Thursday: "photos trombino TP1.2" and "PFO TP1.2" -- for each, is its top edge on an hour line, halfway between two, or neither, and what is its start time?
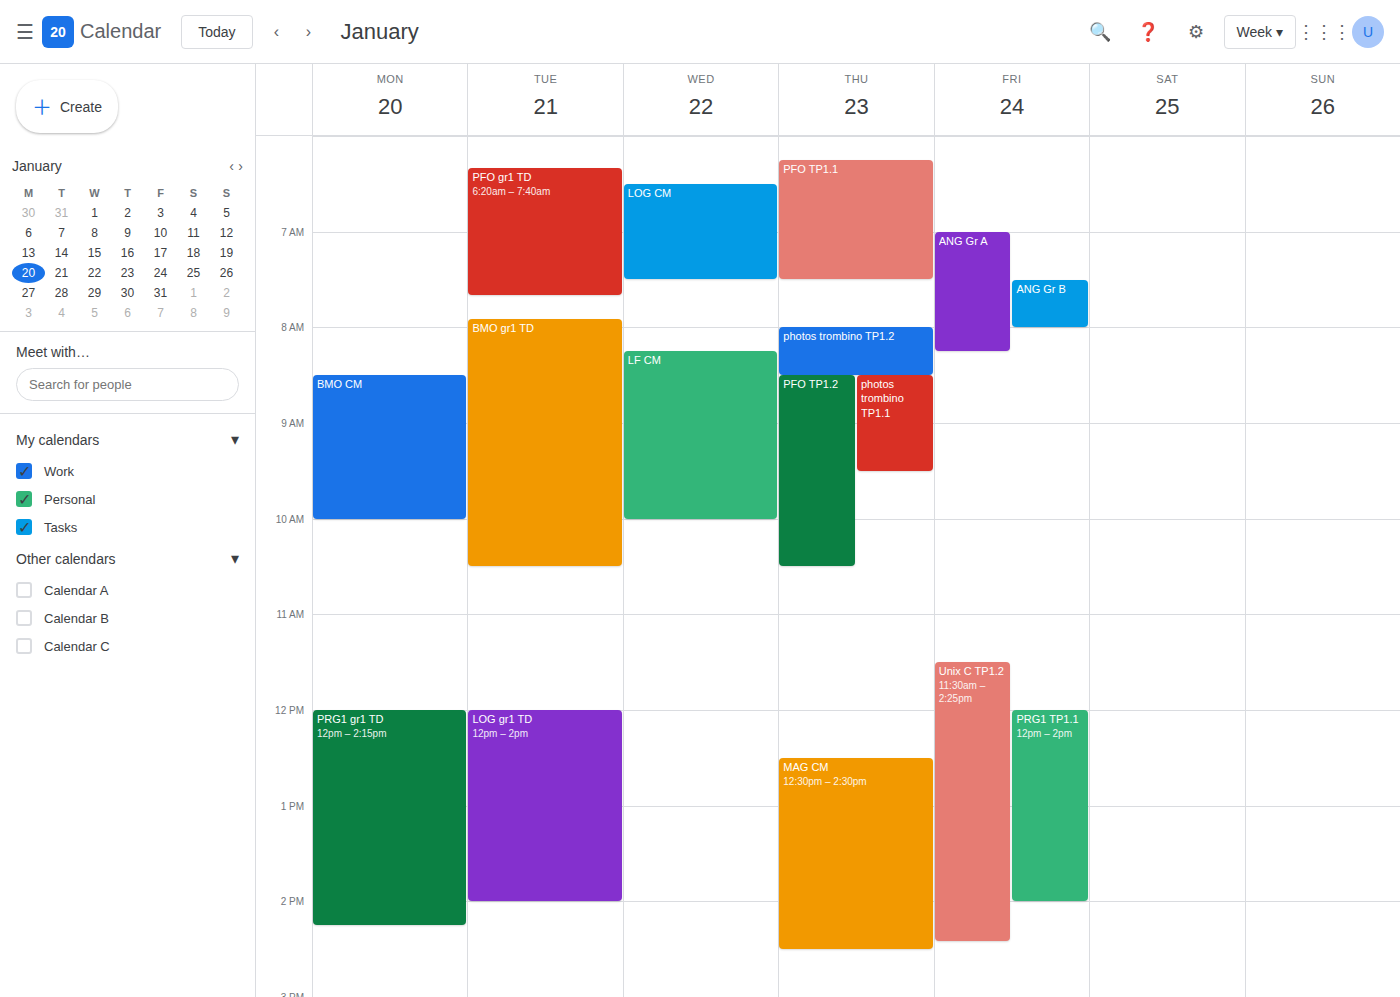
"photos trombino TP1.2": 8:00 AM, exactly on the 8 AM line. "PFO TP1.2": 8:30 AM, halfway between the 8 AM and 9 AM lines.